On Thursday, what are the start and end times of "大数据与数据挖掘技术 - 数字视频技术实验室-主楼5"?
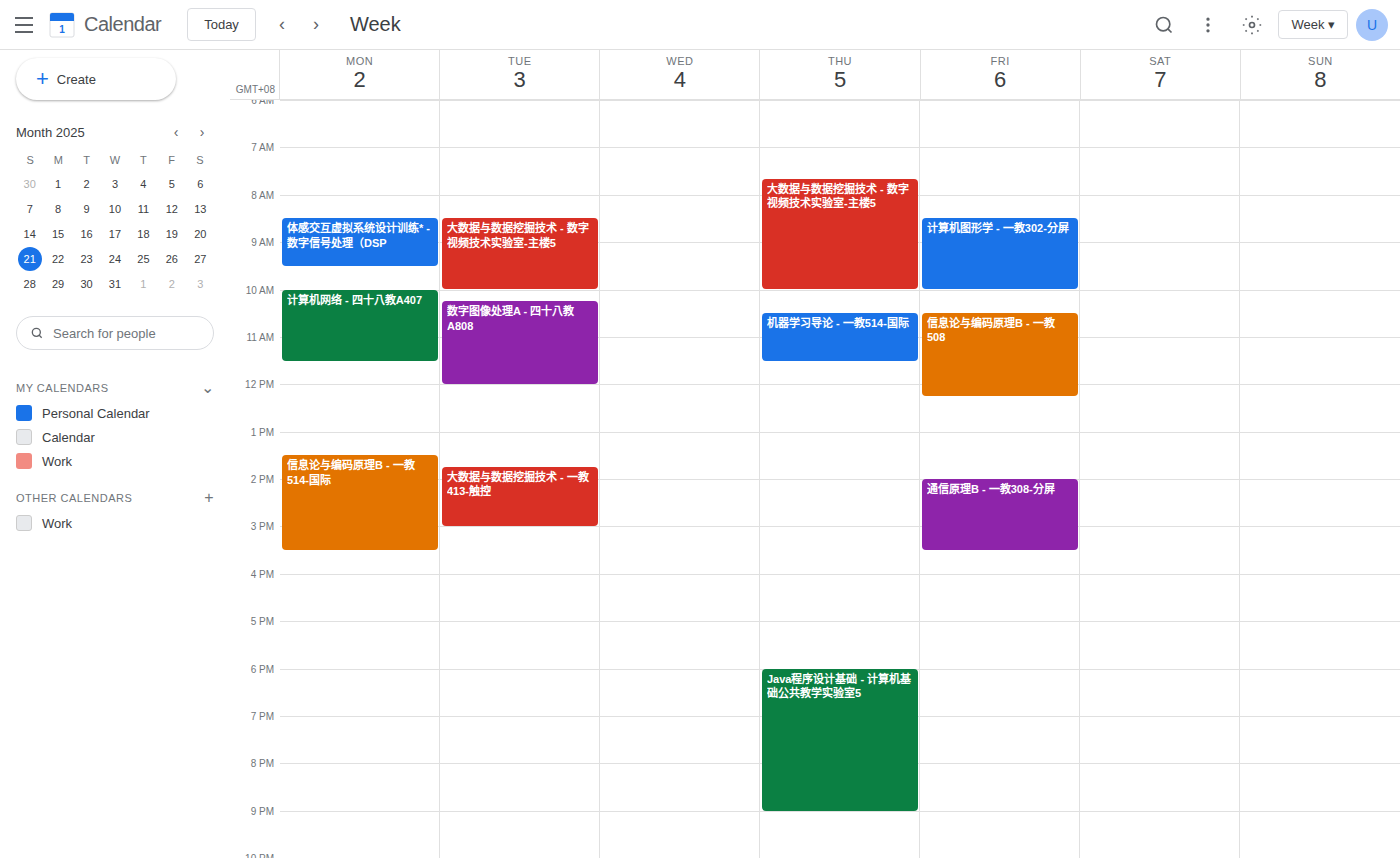
7:40 AM to 10:00 AM